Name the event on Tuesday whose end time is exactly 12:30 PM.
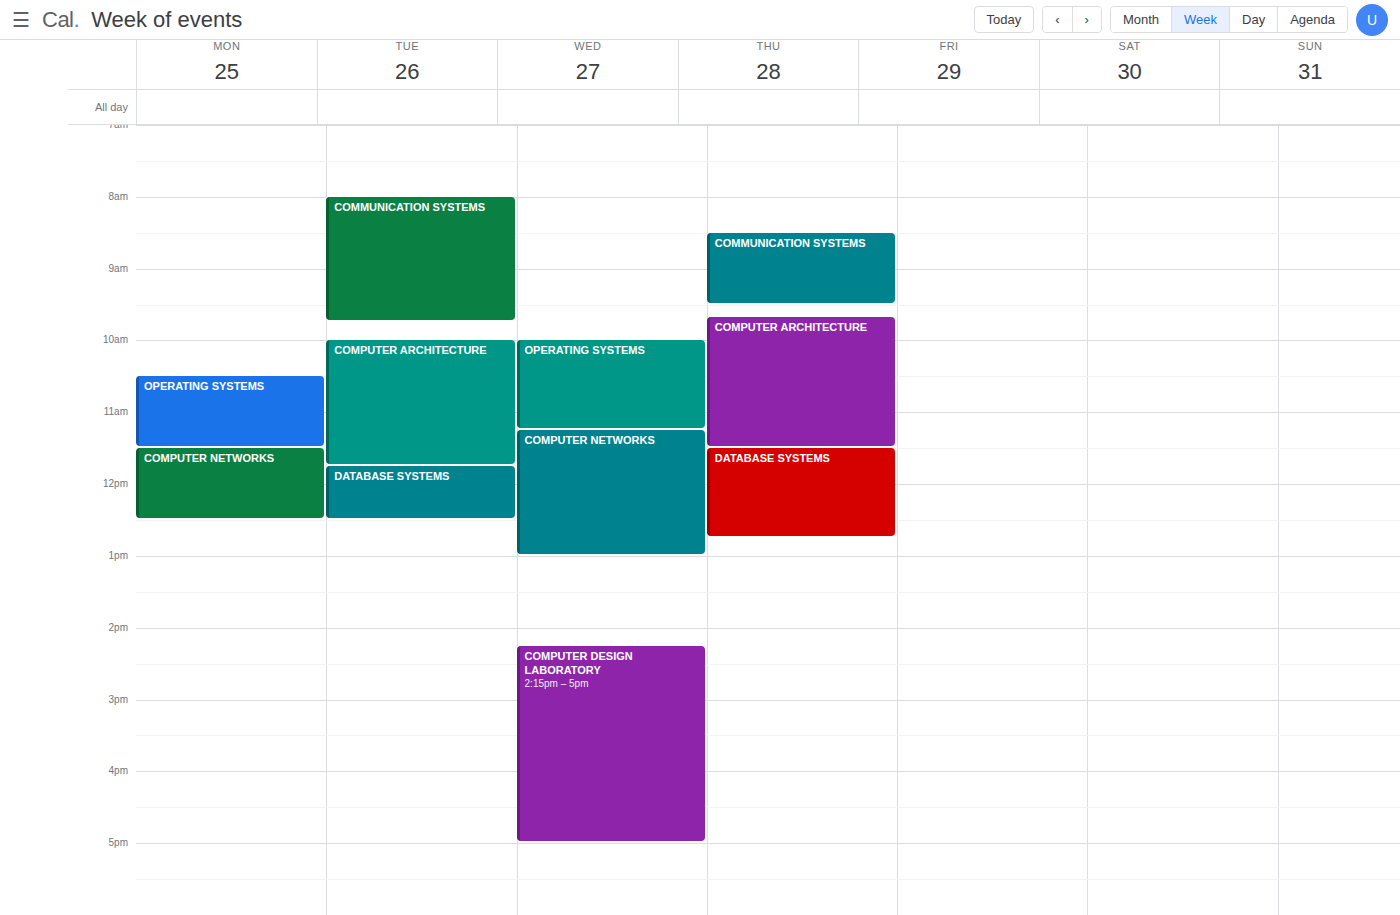
"DATABASE SYSTEMS"